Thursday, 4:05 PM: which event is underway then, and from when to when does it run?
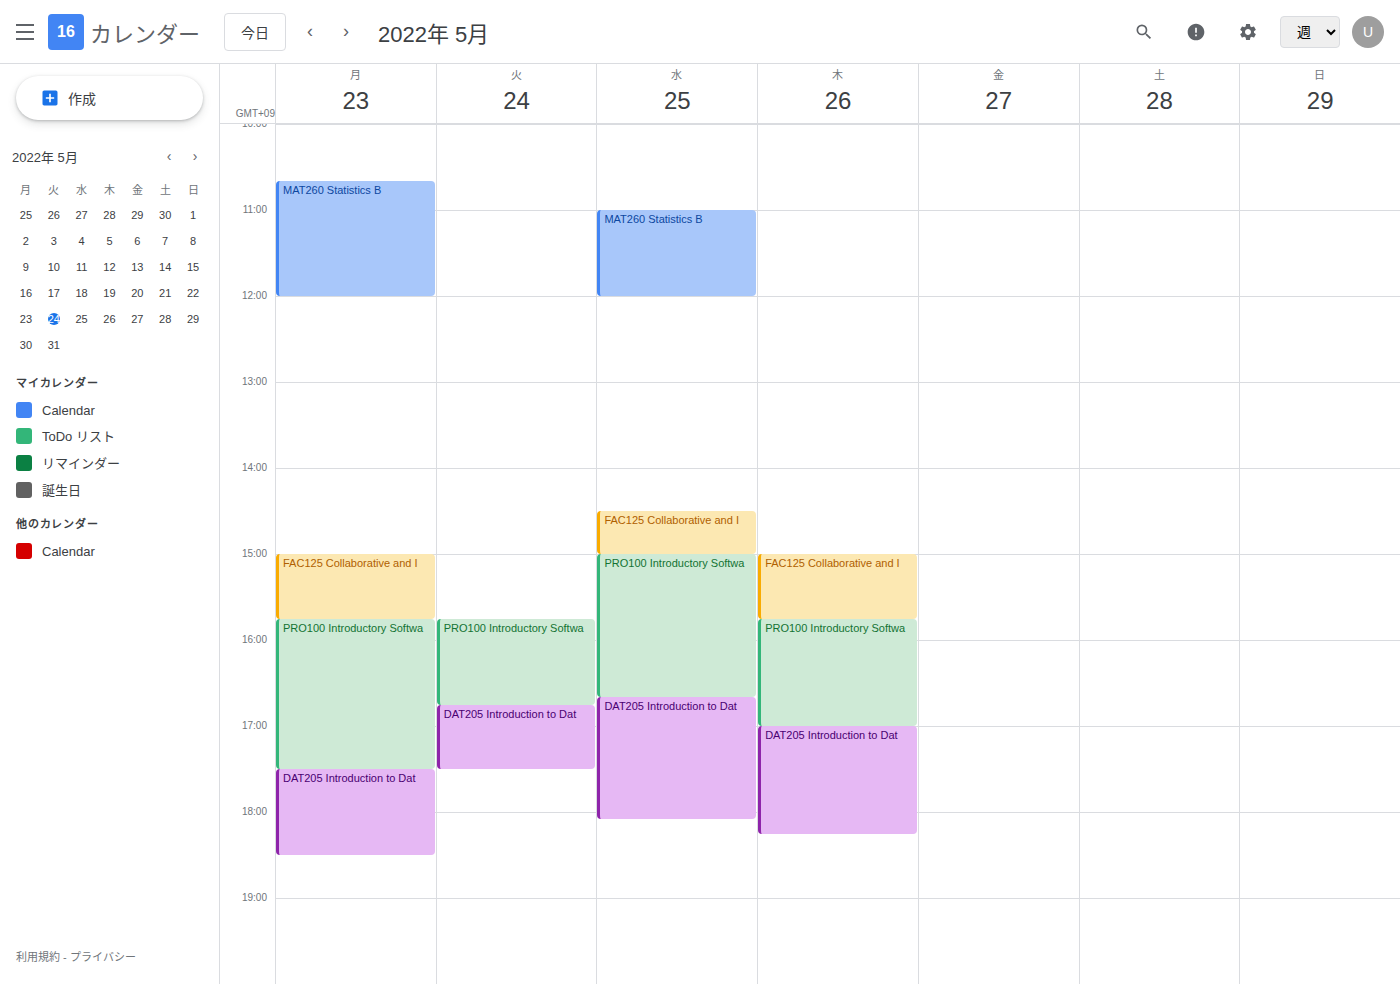
"PRO100 Introductory Softwa", 3:45 PM to 5:00 PM